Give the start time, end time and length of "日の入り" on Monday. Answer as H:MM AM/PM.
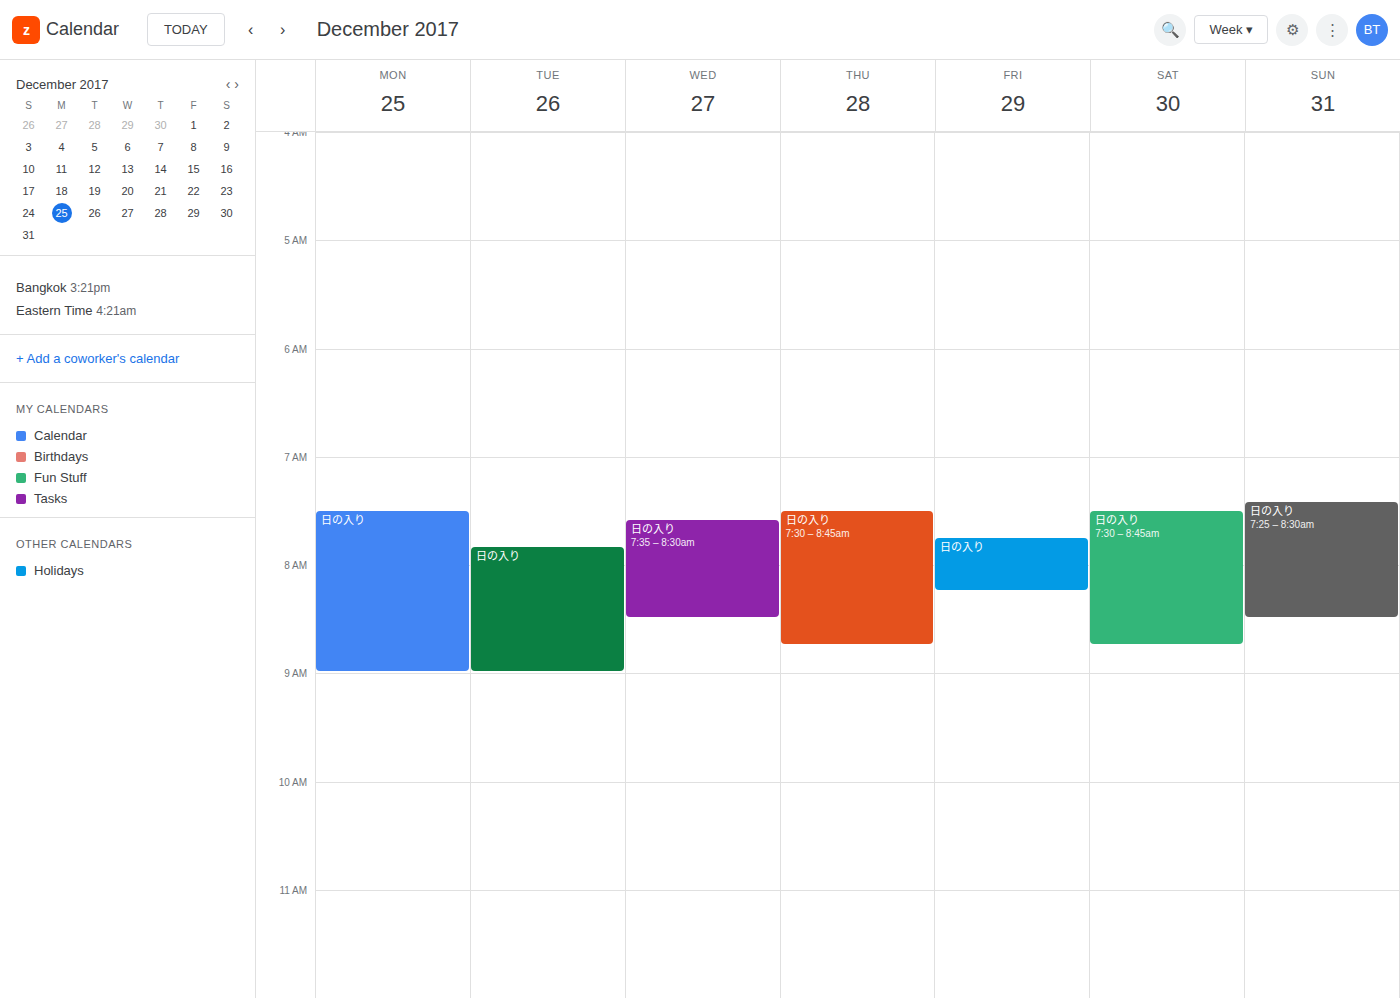
7:30 AM to 9:00 AM, 1 hour 30 minutes